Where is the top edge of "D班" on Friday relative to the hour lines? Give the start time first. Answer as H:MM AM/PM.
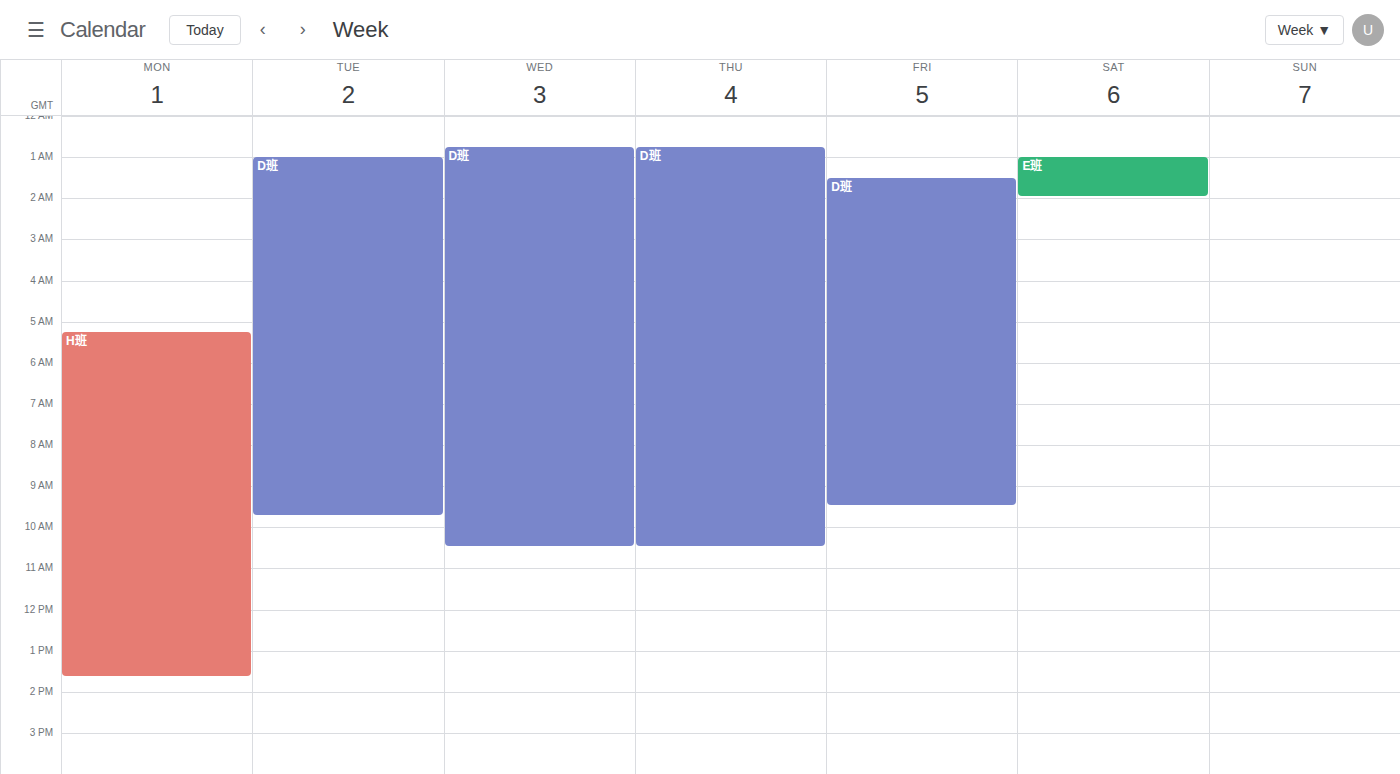
1:30 AM -- halfway between the 1 AM and 2 AM lines.